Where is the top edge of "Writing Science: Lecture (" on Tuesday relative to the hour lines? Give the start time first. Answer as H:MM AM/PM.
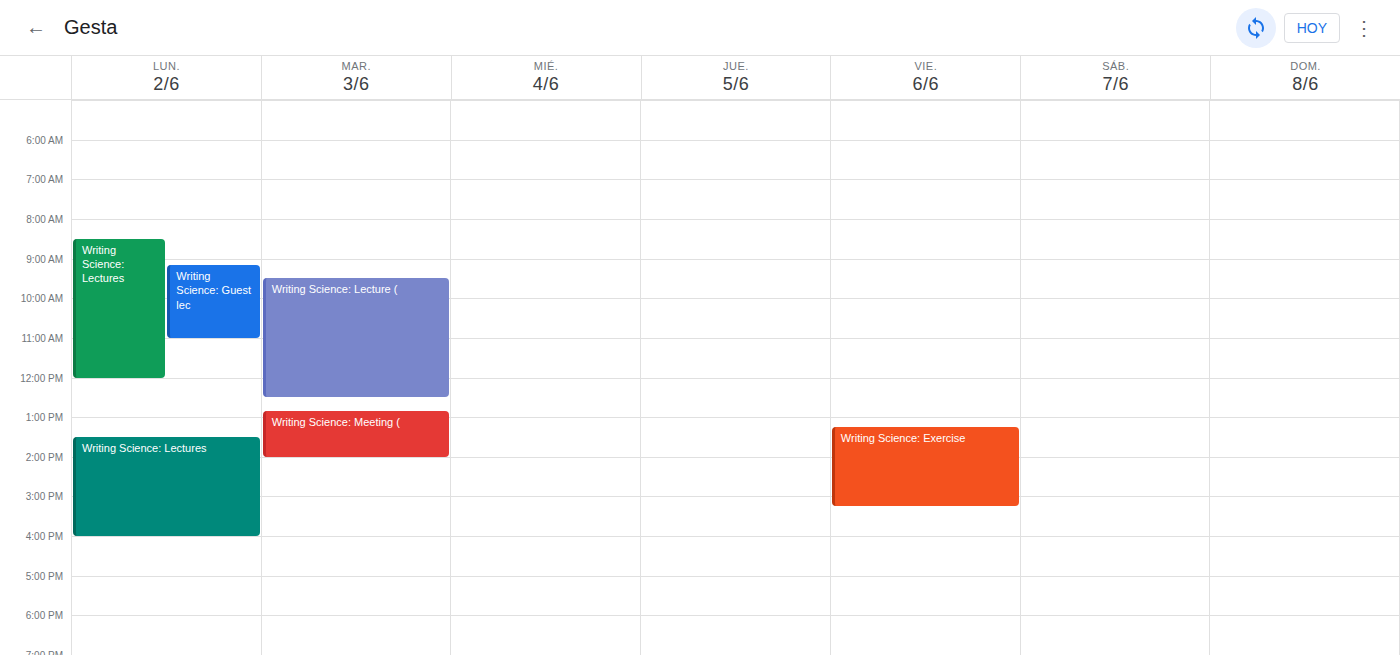
9:30 AM -- halfway between the 9 AM and 10 AM lines.